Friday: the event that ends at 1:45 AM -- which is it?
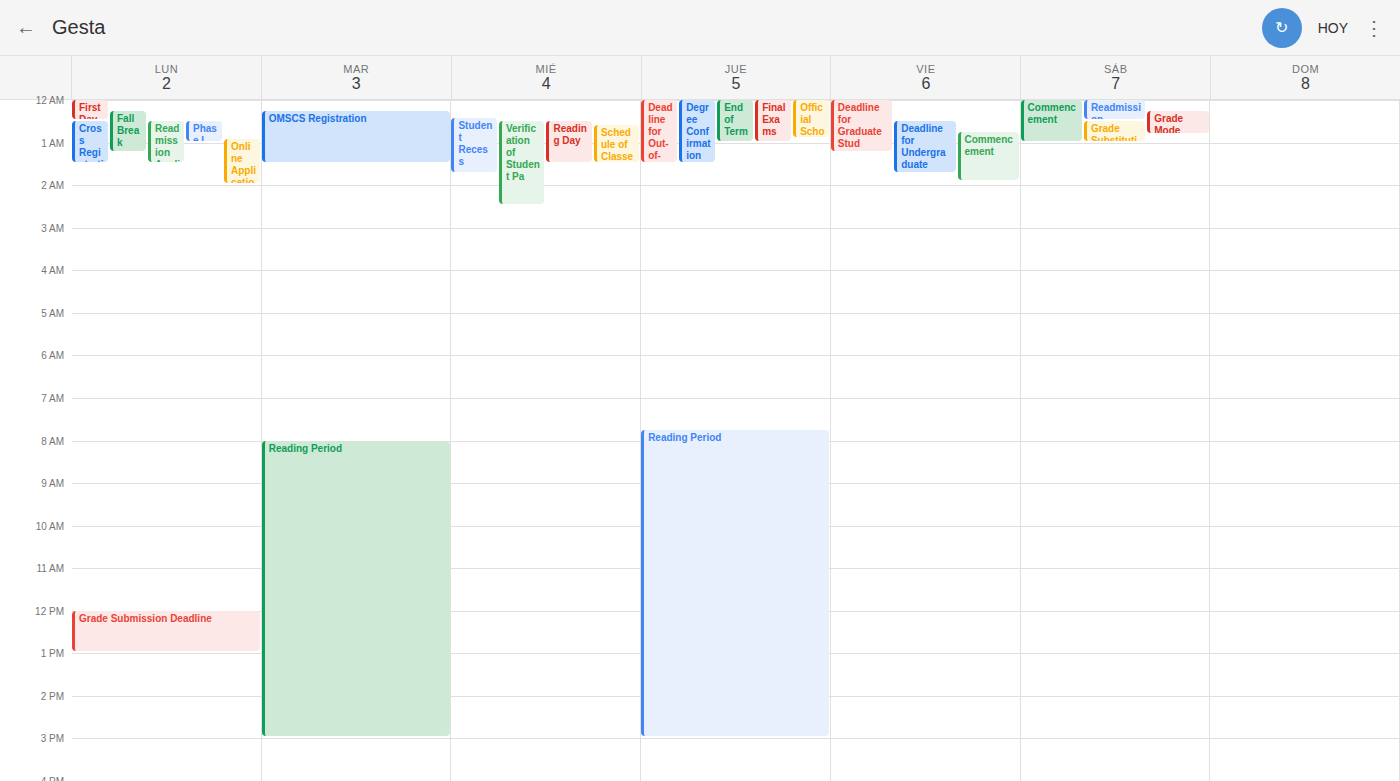
"Deadline for Undergraduate"